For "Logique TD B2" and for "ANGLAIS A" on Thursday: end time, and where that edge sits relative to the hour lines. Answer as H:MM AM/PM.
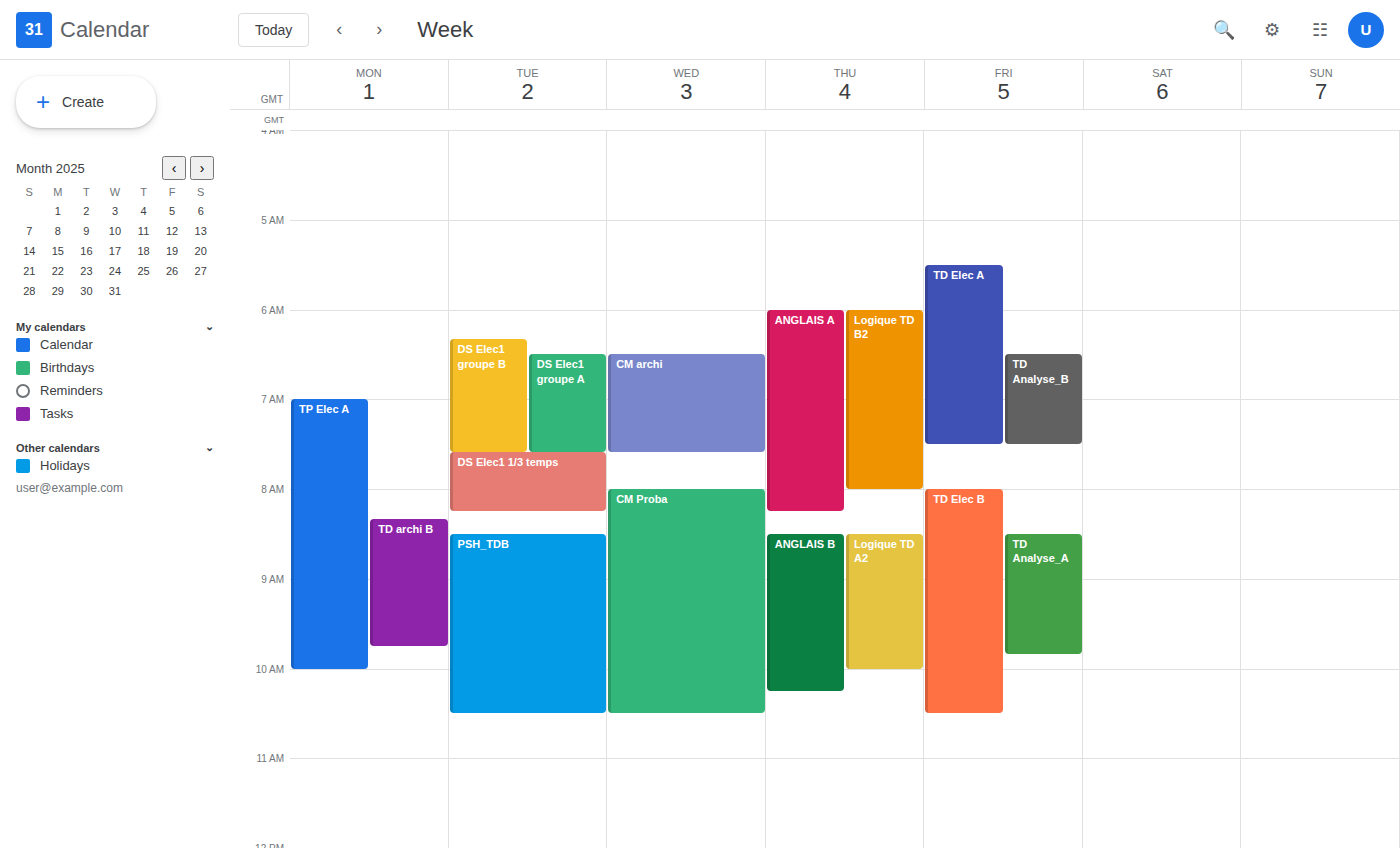
"Logique TD B2": 8:00 AM, exactly on the 8 AM line. "ANGLAIS A": 8:15 AM, neither: a quarter of the way from the 8 AM line to the 9 AM line.